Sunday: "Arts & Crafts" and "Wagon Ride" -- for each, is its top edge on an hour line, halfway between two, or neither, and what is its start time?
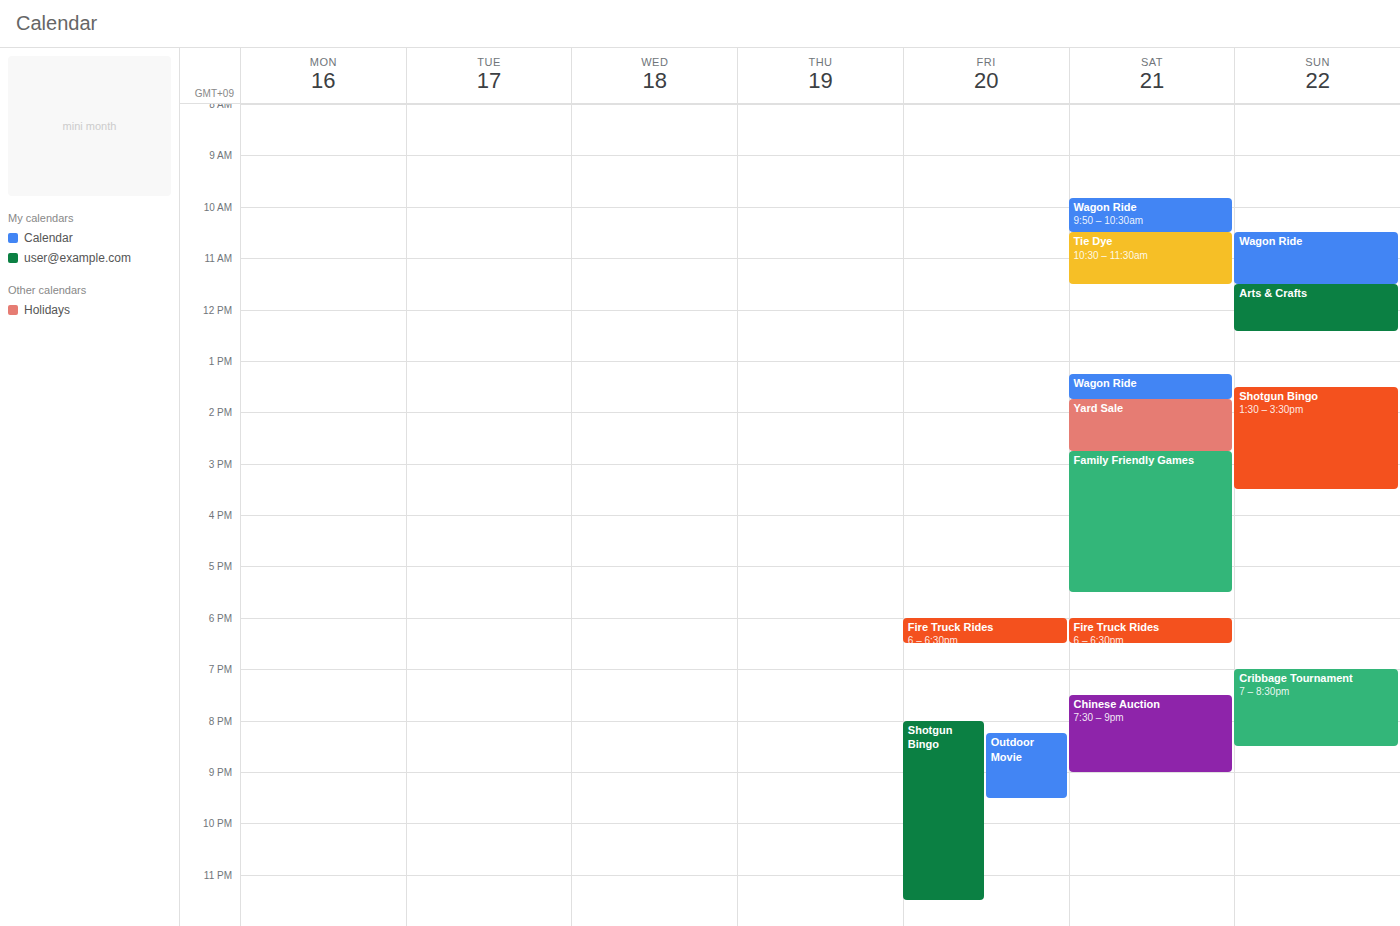
"Arts & Crafts": 11:30 AM, halfway between the 11 AM and 12 PM lines. "Wagon Ride": 10:30 AM, halfway between the 10 AM and 11 AM lines.